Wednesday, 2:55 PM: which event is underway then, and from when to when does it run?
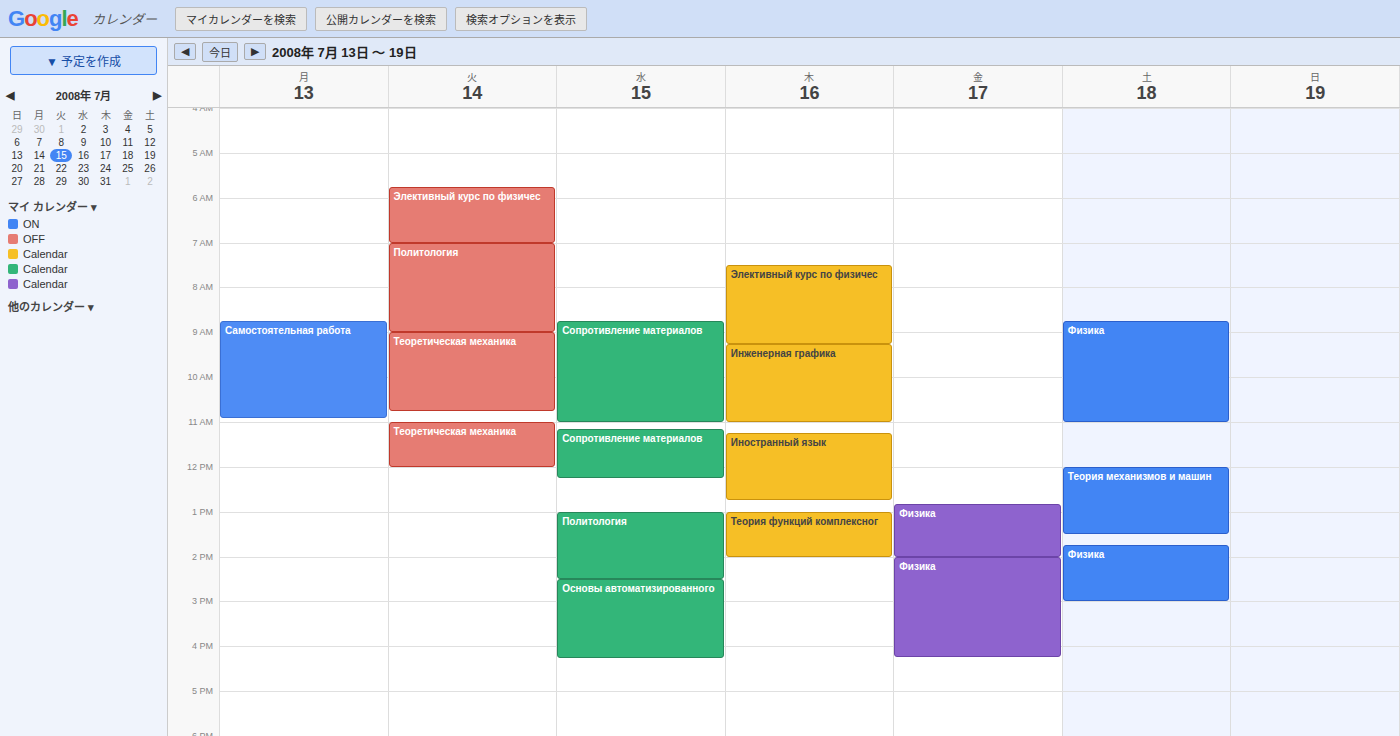
"Основы автоматизированного", 2:30 PM to 4:15 PM